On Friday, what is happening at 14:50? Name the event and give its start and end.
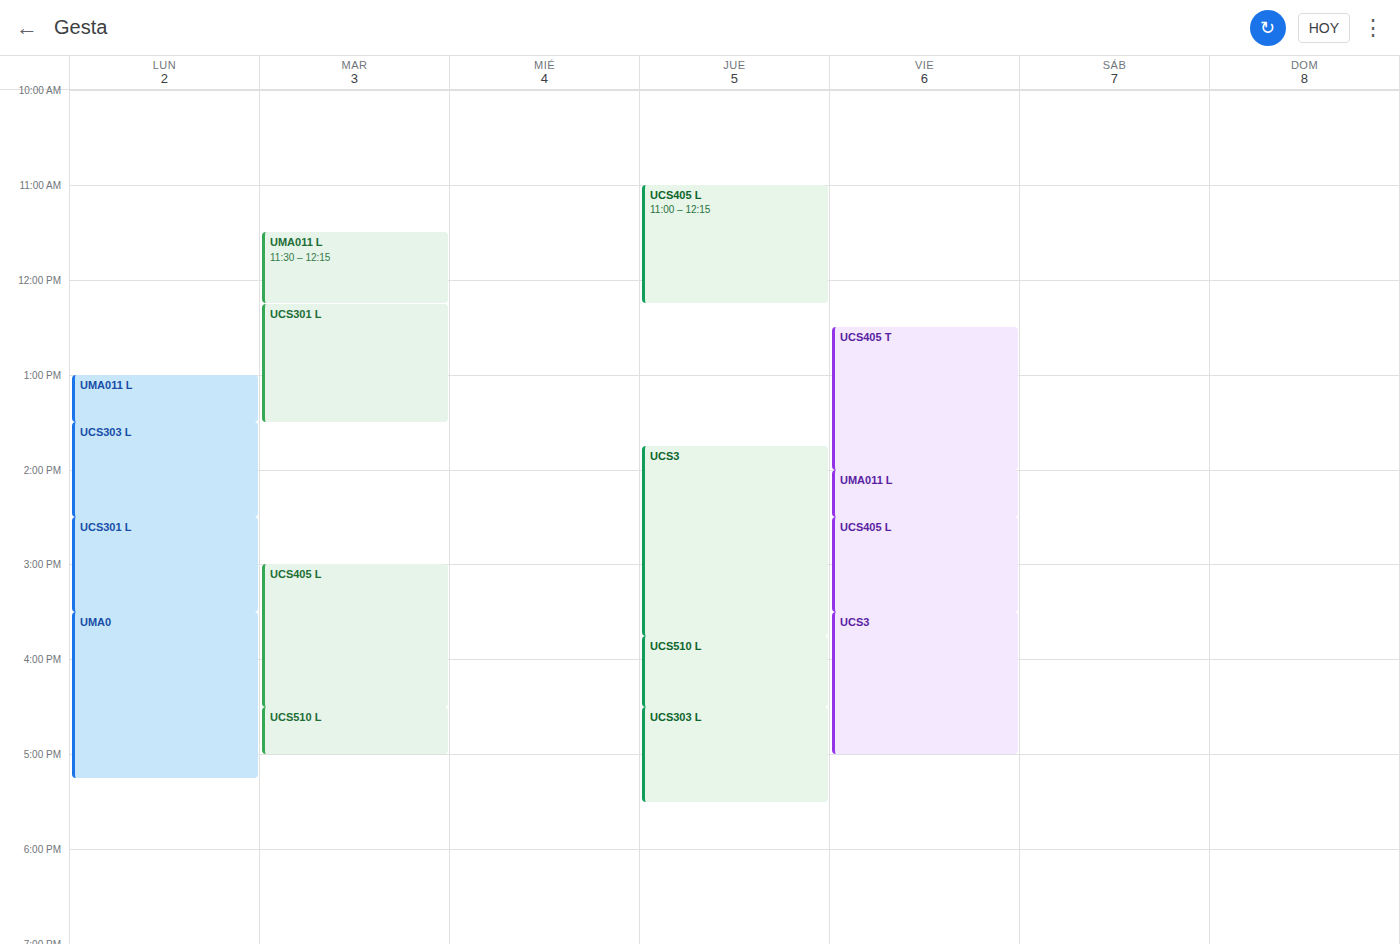
"UCS405 L", 14:30 to 15:30